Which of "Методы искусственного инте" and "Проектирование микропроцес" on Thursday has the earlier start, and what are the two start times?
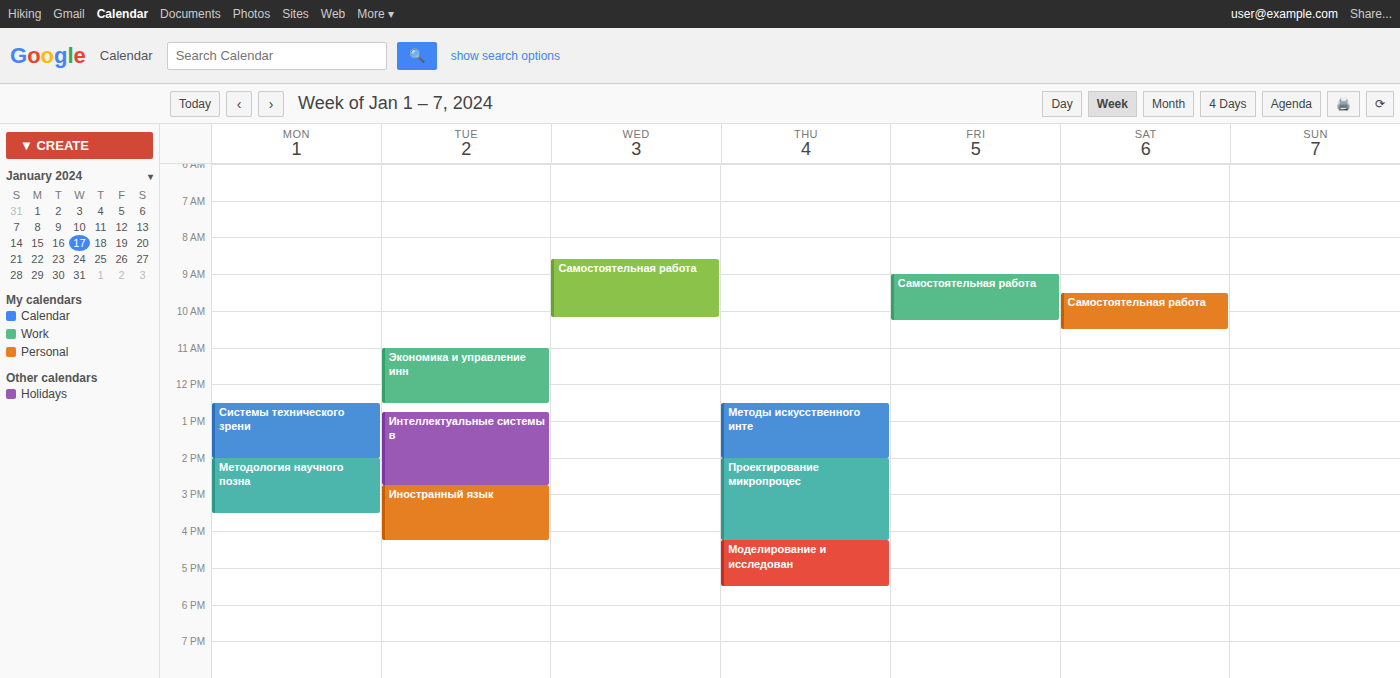
"Методы искусственного инте" 12:30 PM; "Проектирование микропроцес" 2:00 PM.